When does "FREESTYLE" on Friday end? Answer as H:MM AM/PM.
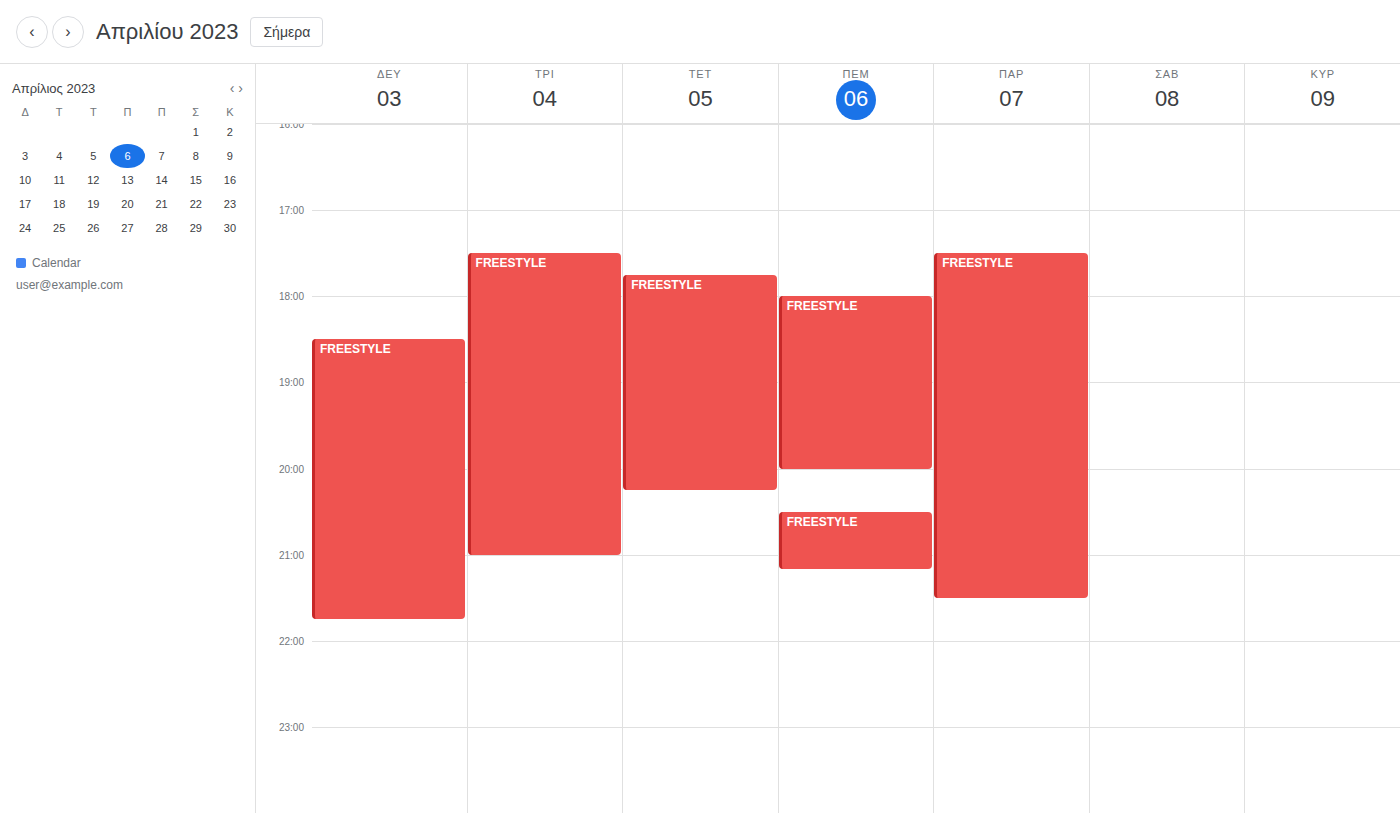
9:30 PM